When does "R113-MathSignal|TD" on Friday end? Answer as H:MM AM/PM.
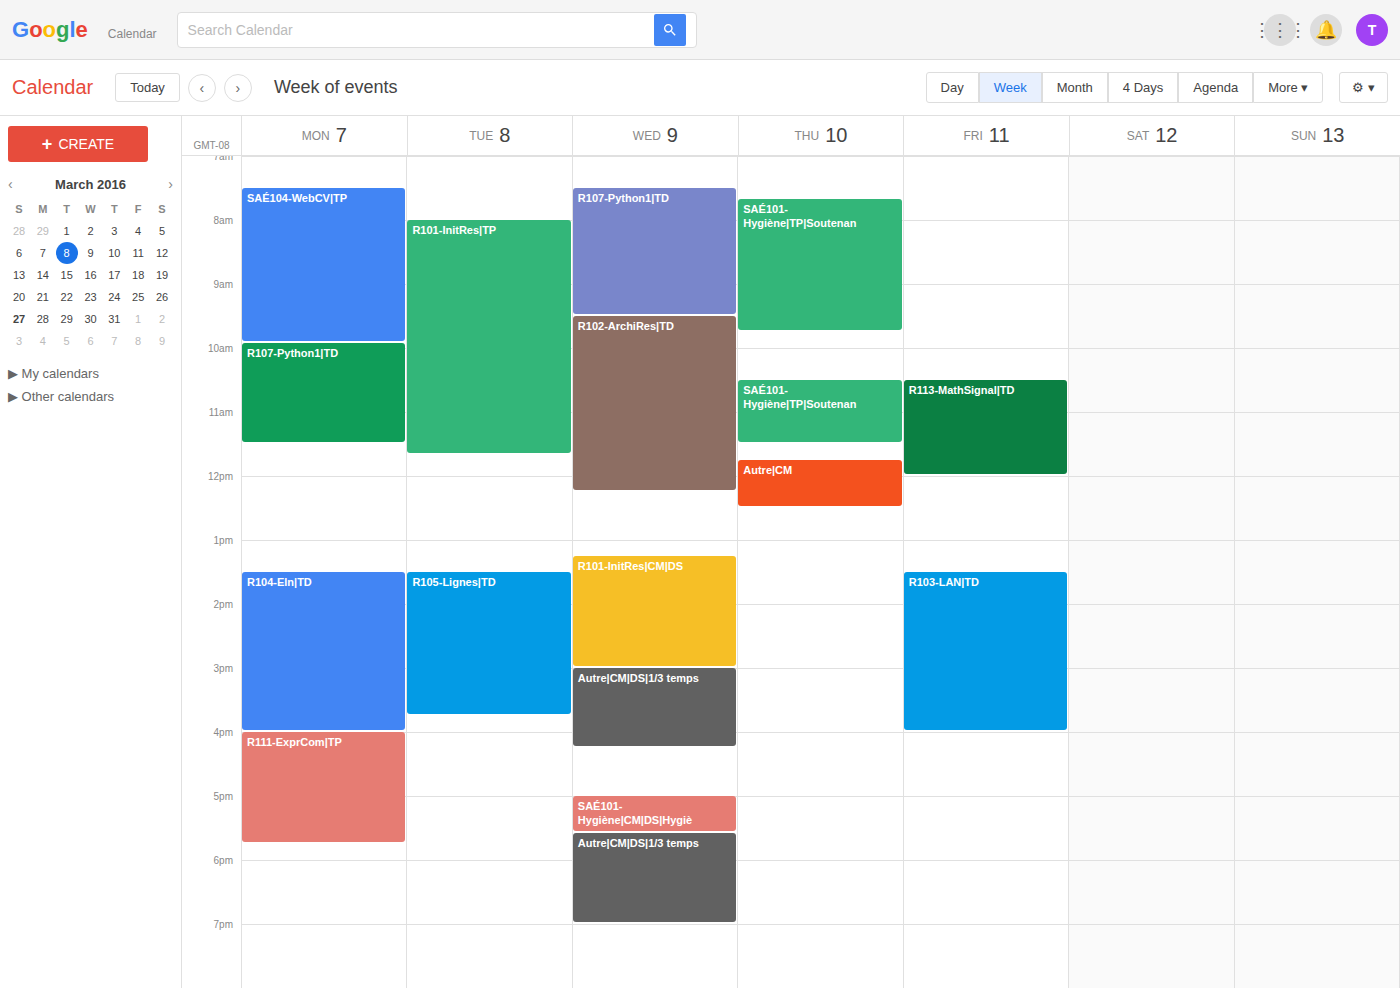
12:00 PM